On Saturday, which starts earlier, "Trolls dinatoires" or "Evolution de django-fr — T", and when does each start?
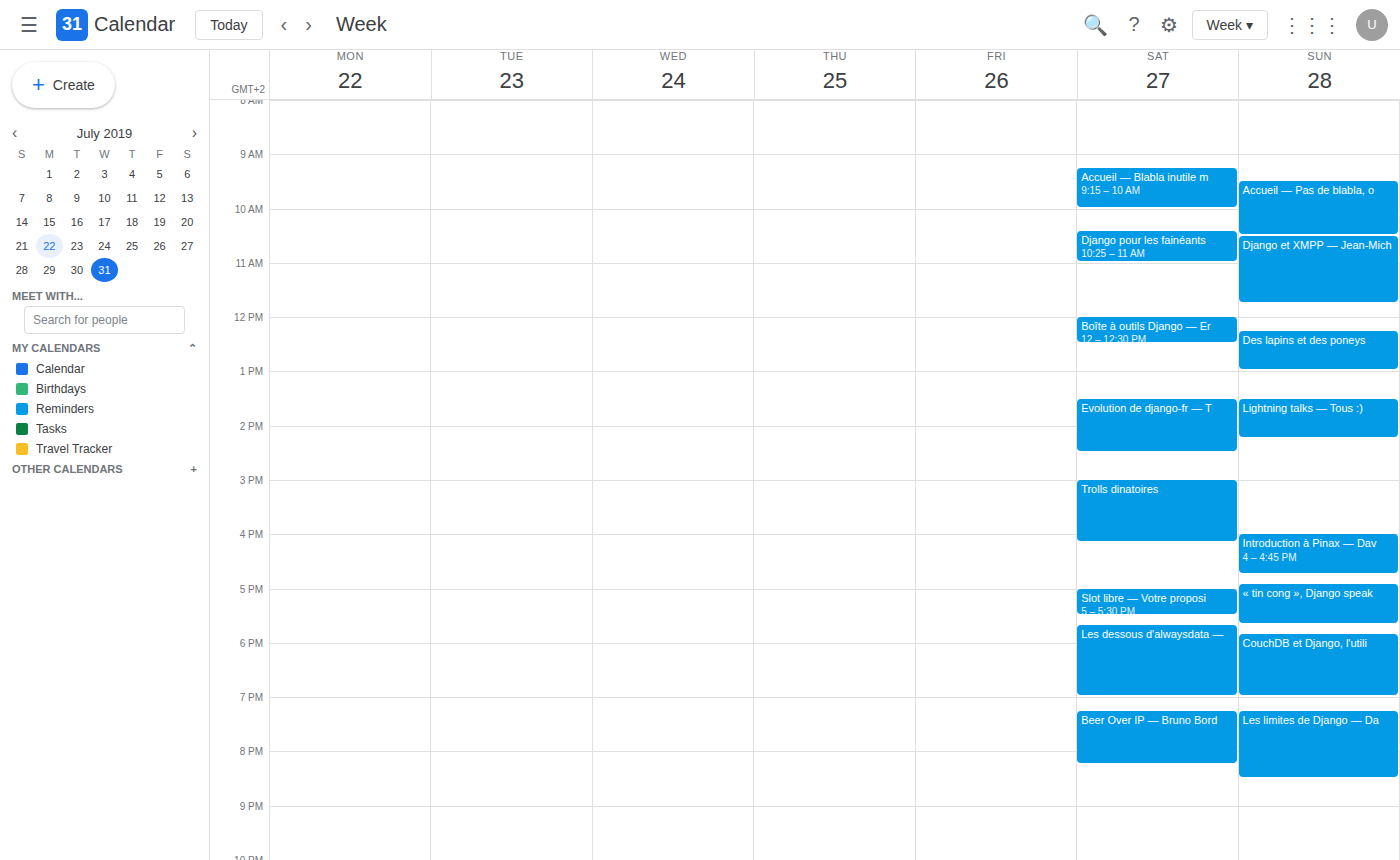
"Evolution de django-fr — T" 1:30 PM; "Trolls dinatoires" 3:00 PM.